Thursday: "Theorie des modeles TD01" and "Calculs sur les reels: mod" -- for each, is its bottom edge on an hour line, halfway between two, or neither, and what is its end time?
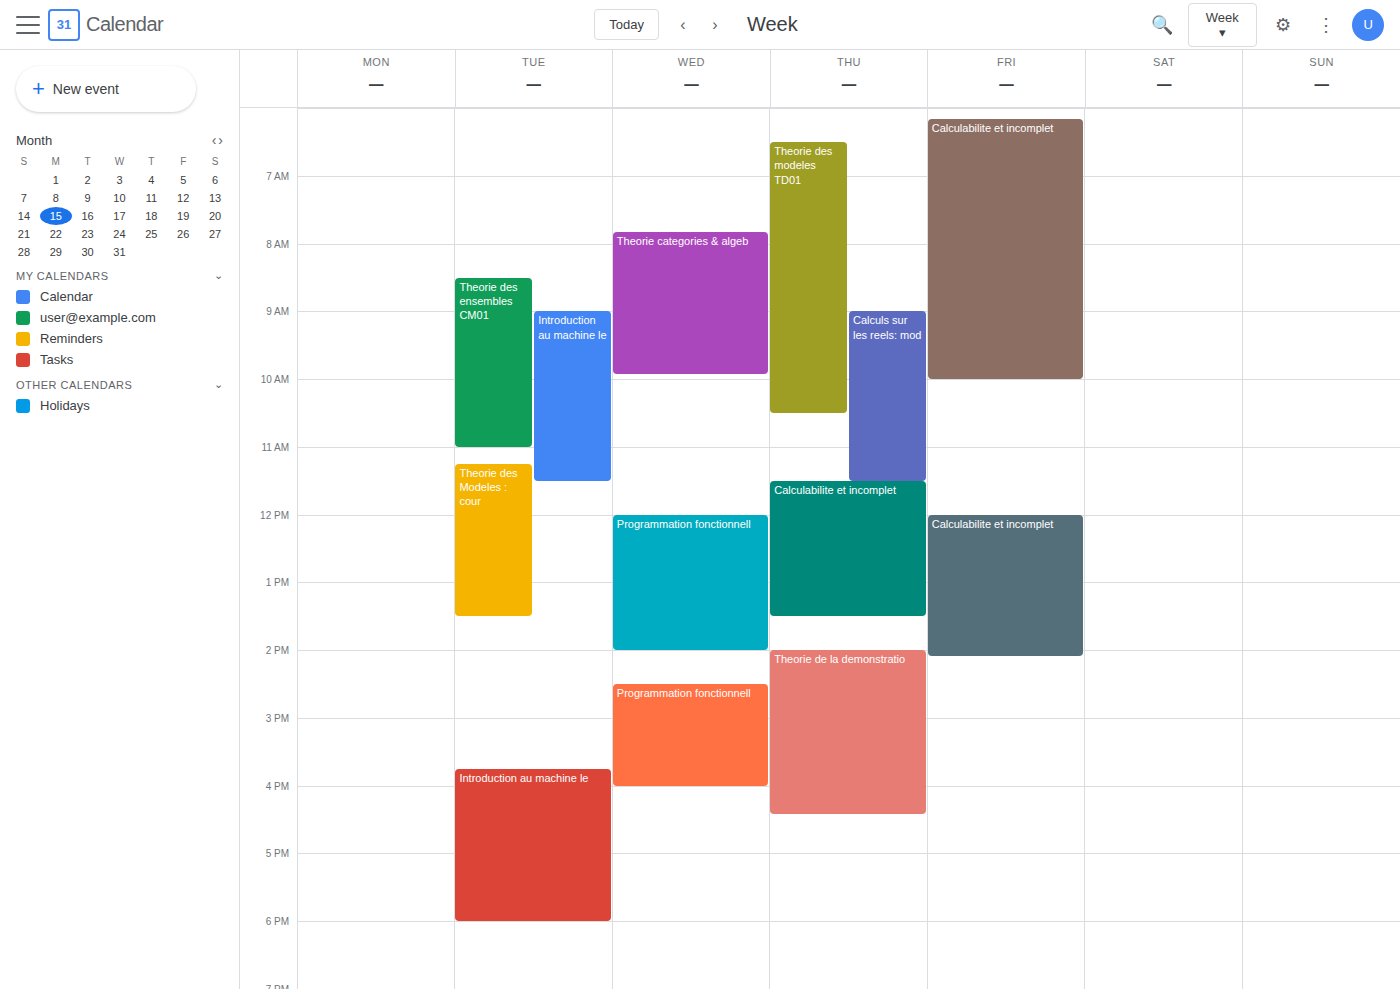
"Theorie des modeles TD01": 10:30 AM, halfway between the 10 AM and 11 AM lines. "Calculs sur les reels: mod": 11:30 AM, halfway between the 11 AM and 12 PM lines.